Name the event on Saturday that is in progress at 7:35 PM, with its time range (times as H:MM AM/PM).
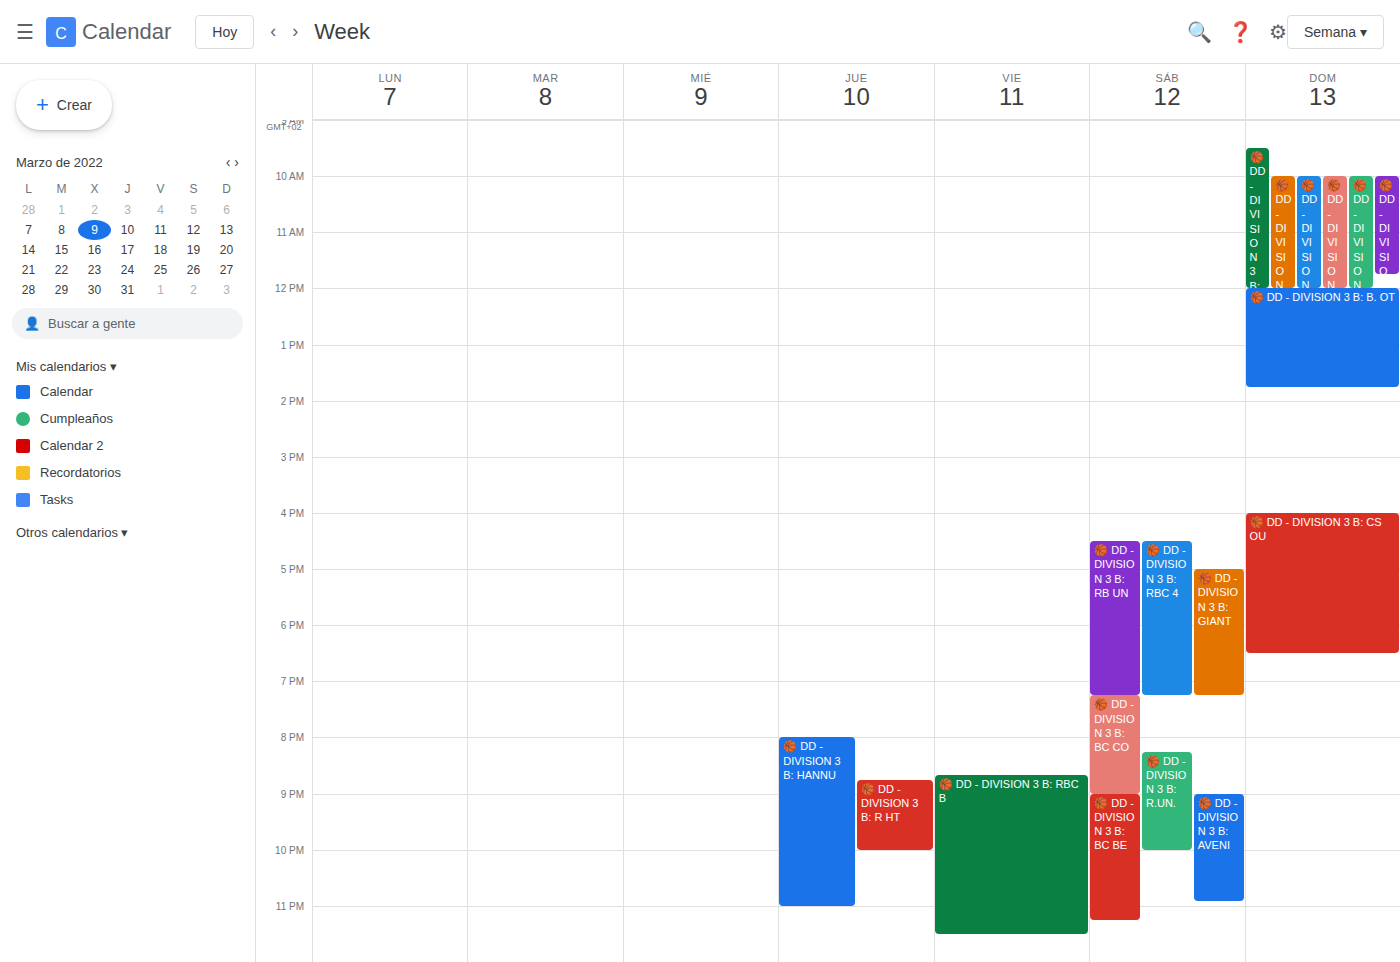
"🏀 DD - DIVISION 3 B: BC CO", 7:15 PM to 9:00 PM